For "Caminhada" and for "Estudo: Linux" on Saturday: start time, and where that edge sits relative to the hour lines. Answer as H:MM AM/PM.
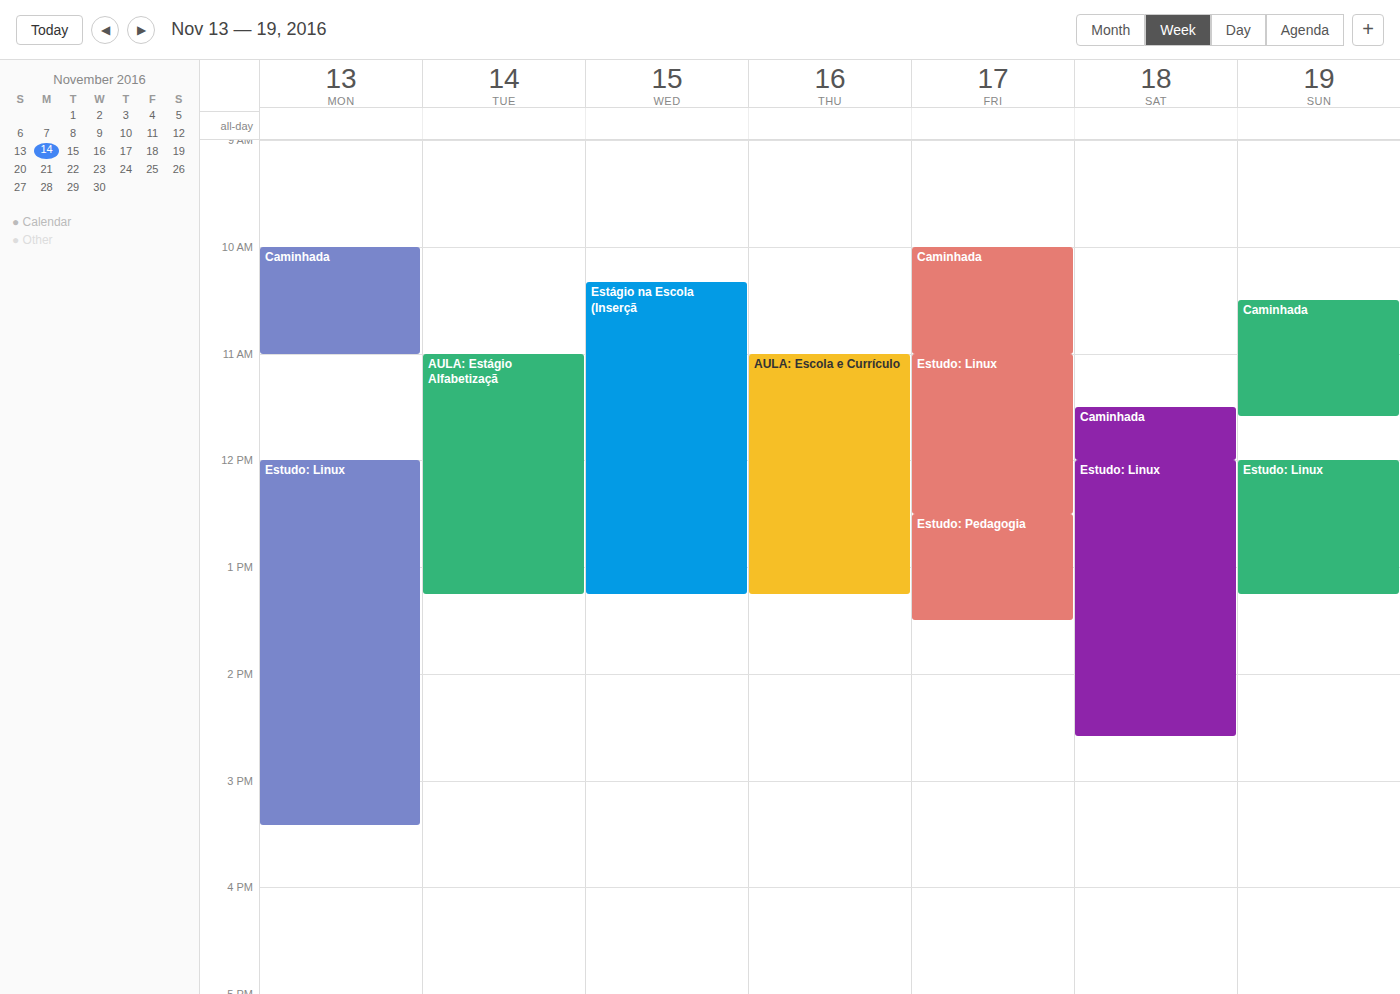
"Caminhada": 11:30 AM, halfway between the 11 AM and 12 PM lines. "Estudo: Linux": 12:00 PM, exactly on the 12 PM line.